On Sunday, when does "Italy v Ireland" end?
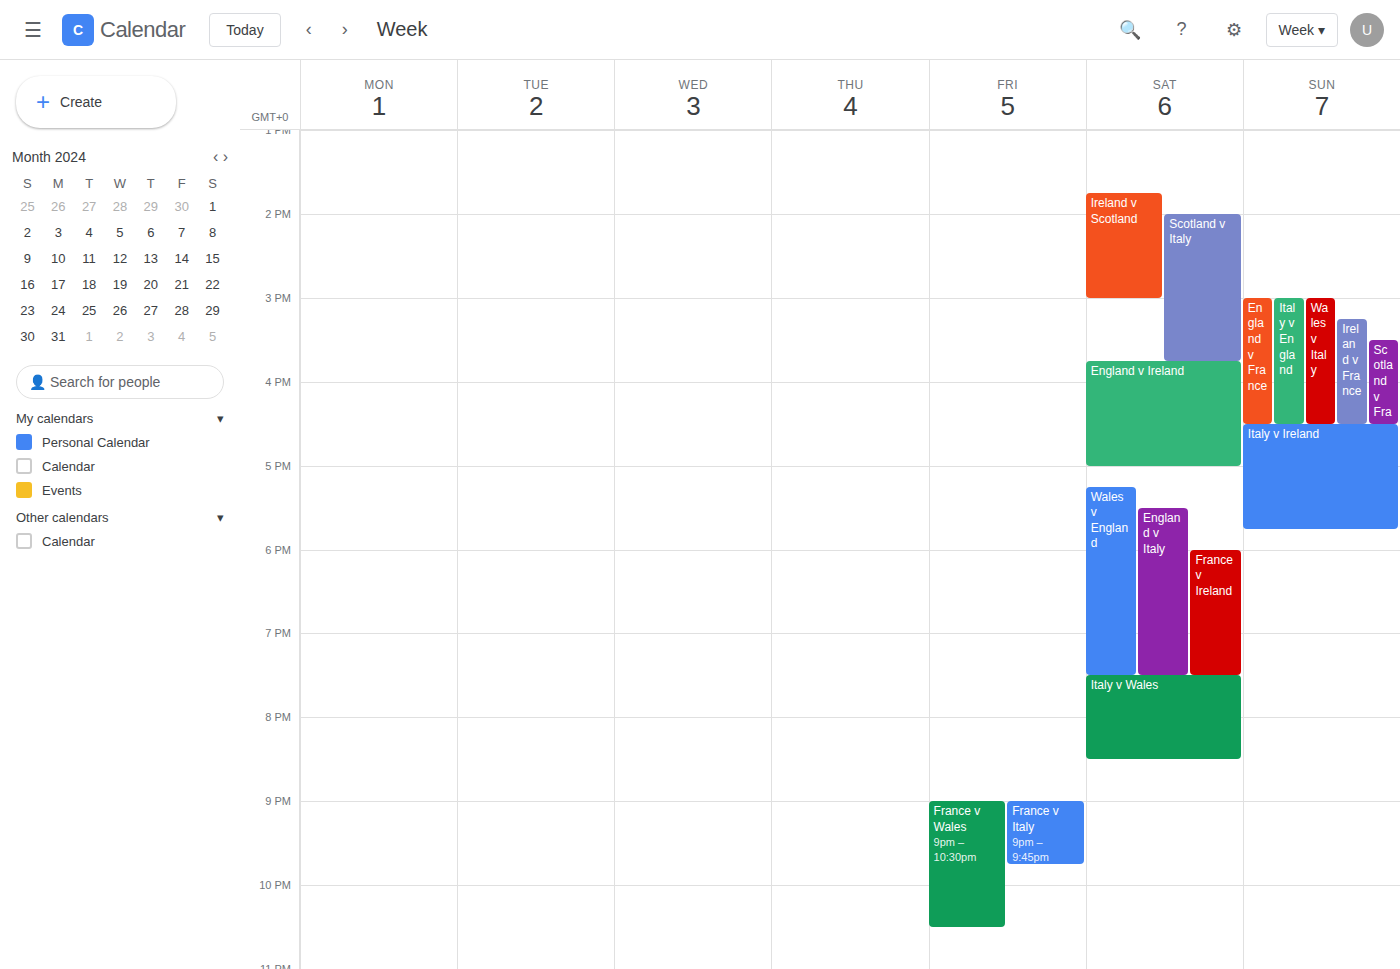
5:45 PM